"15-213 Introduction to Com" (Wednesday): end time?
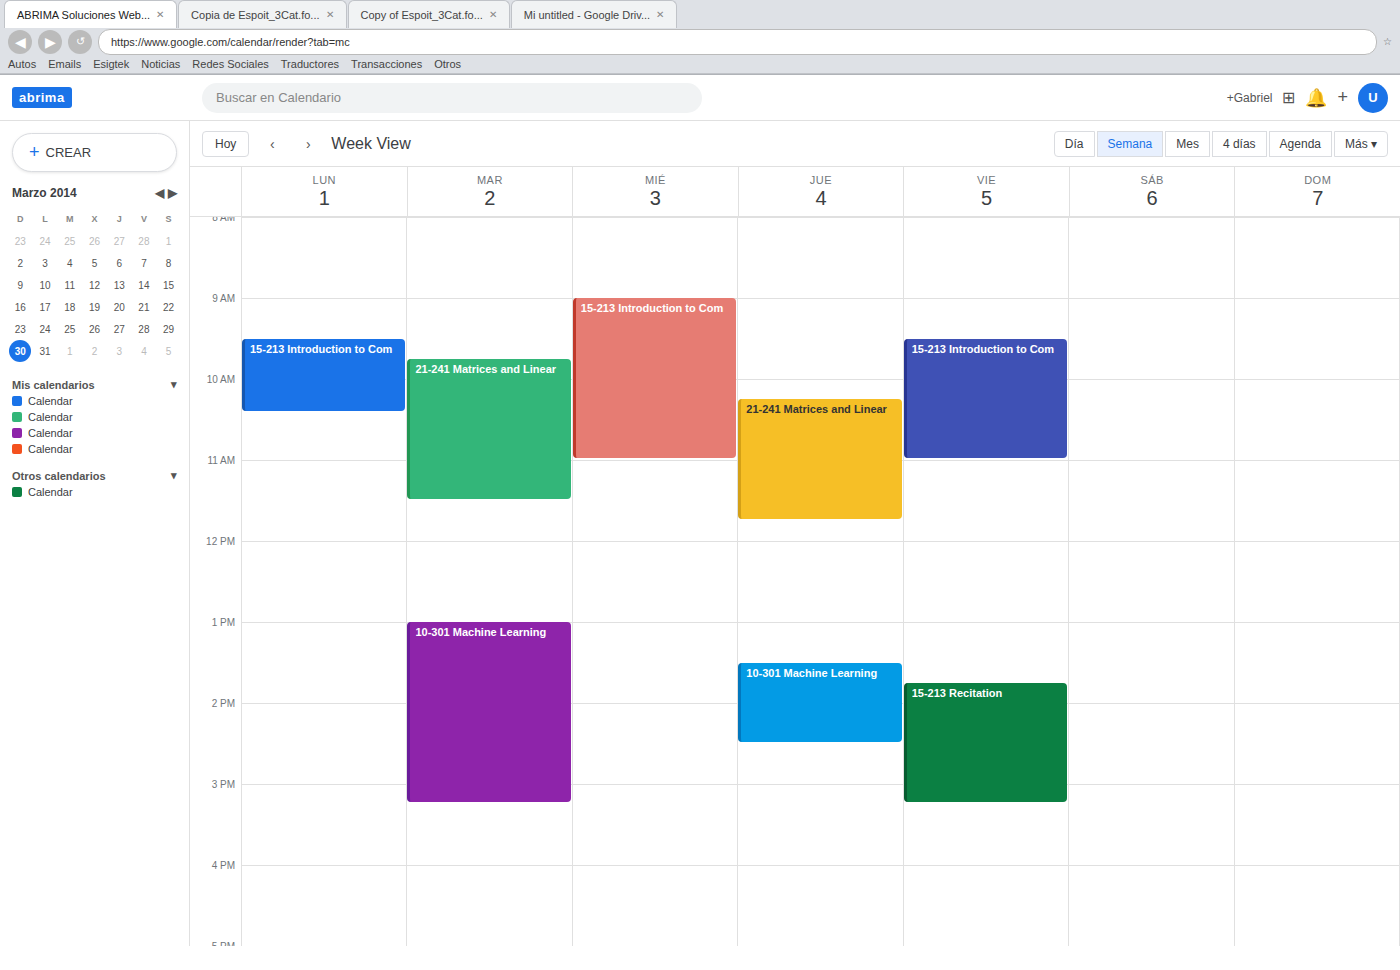
11:00 AM